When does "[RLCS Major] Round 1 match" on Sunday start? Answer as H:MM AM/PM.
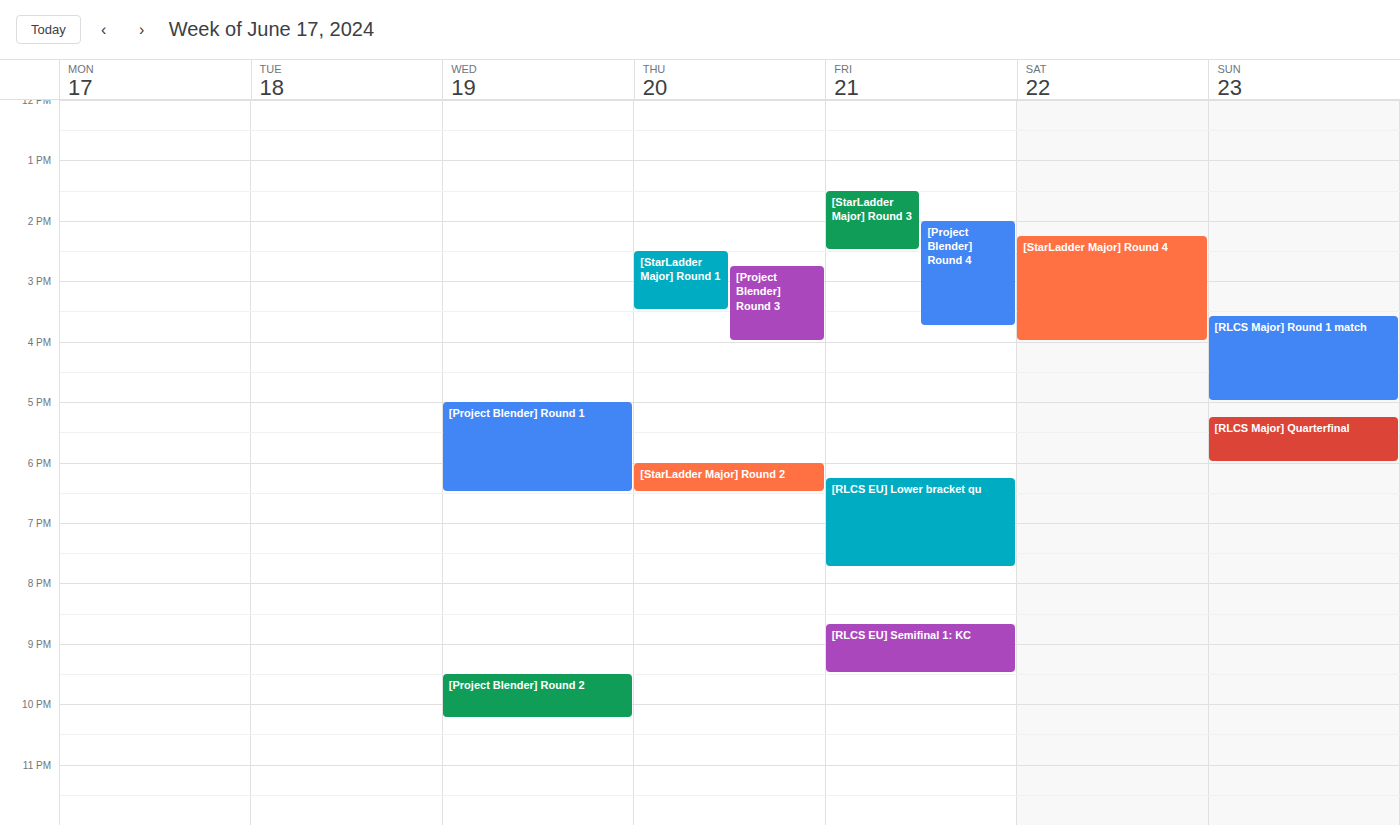
3:35 PM